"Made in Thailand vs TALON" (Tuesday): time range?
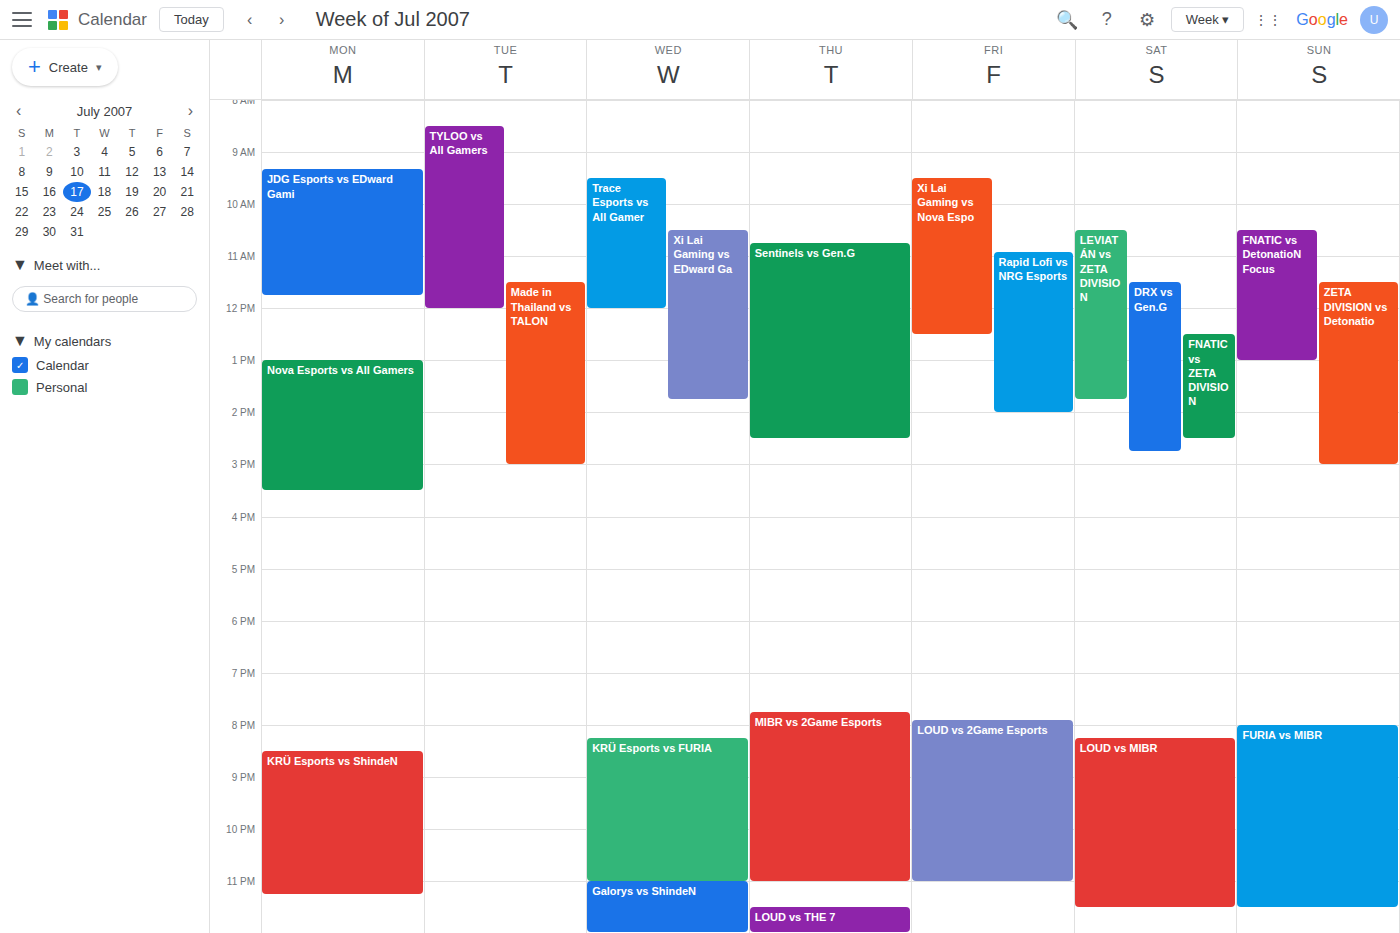
11:30 AM to 3:00 PM